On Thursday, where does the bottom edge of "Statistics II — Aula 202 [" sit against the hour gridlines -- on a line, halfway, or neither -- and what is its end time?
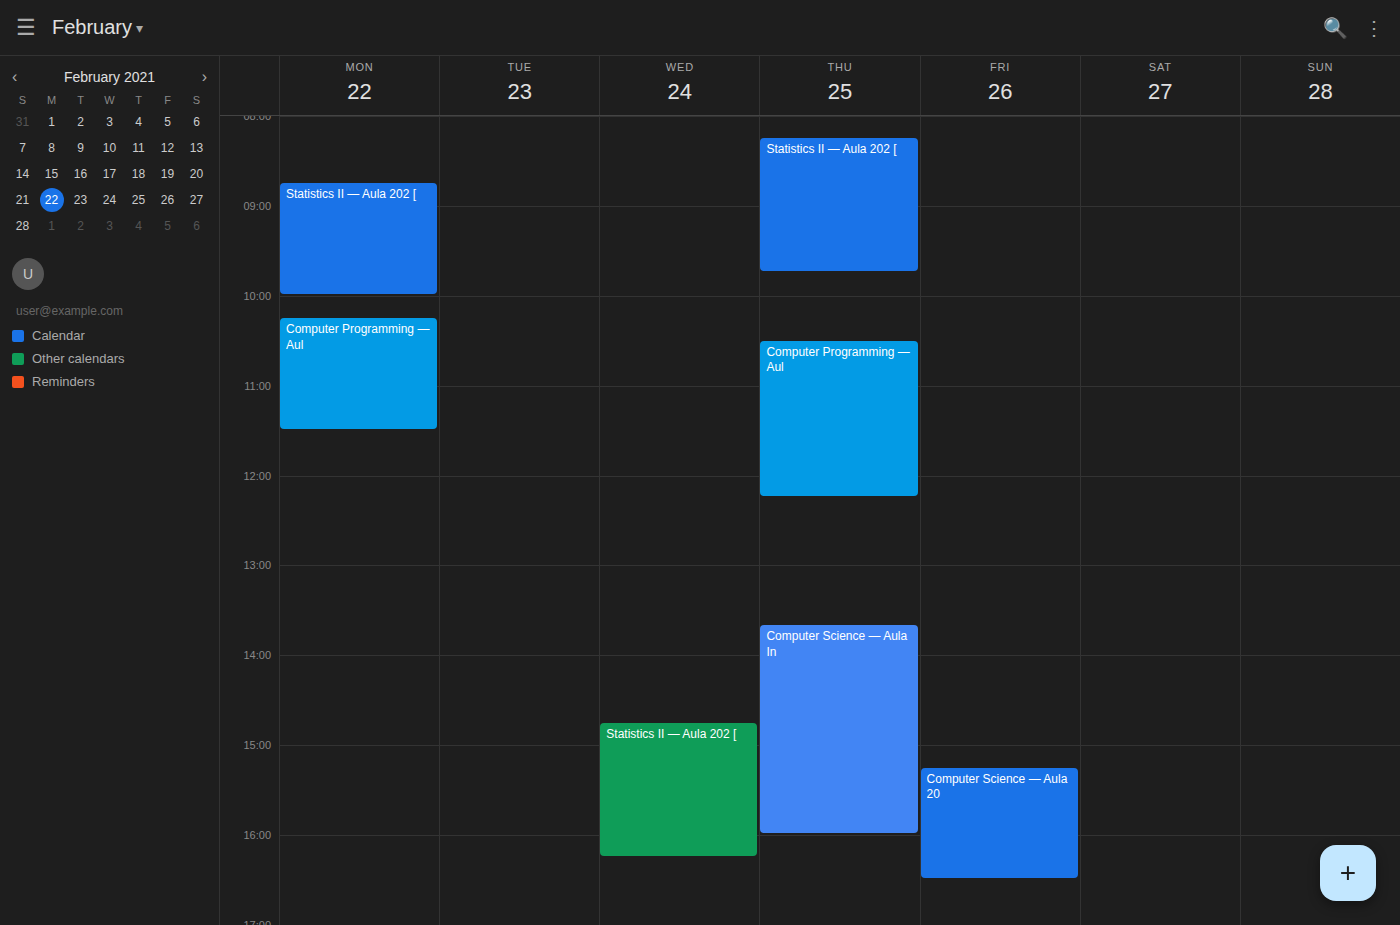
9:45 AM -- neither: three quarters of the way from the 9 AM line to the 10 AM line.